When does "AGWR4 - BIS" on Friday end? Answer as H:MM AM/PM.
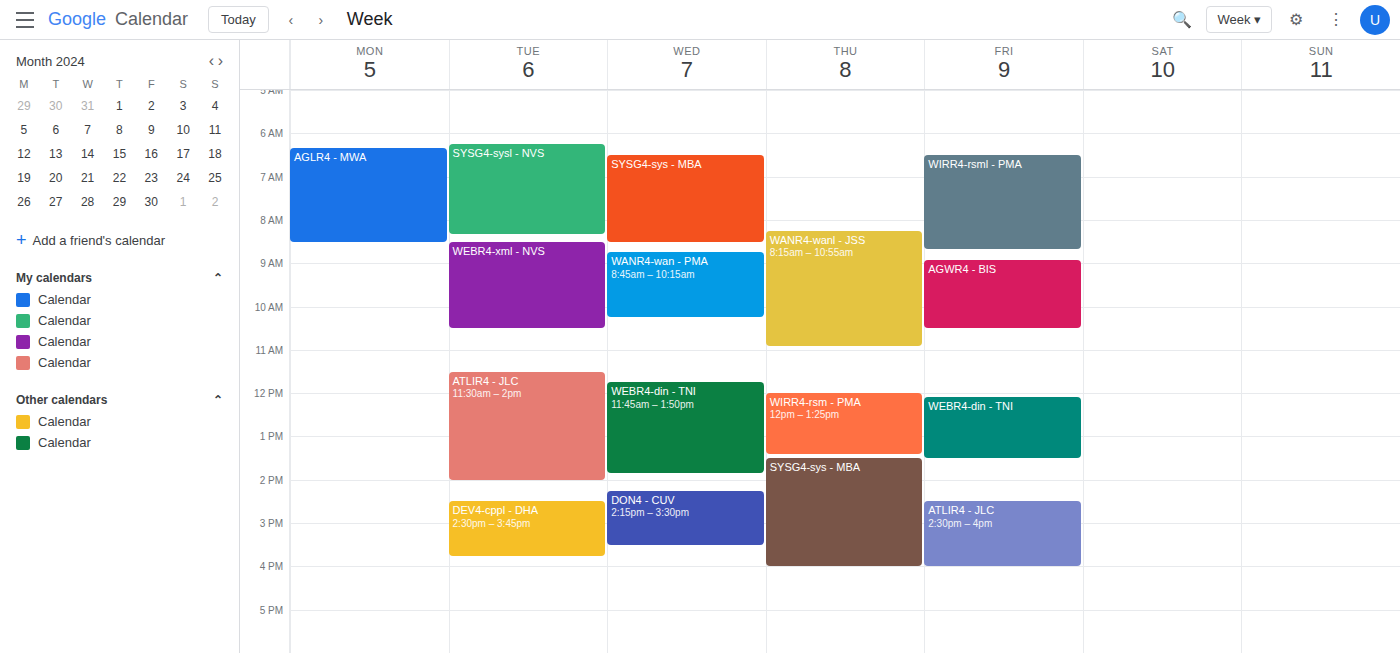
10:30 AM